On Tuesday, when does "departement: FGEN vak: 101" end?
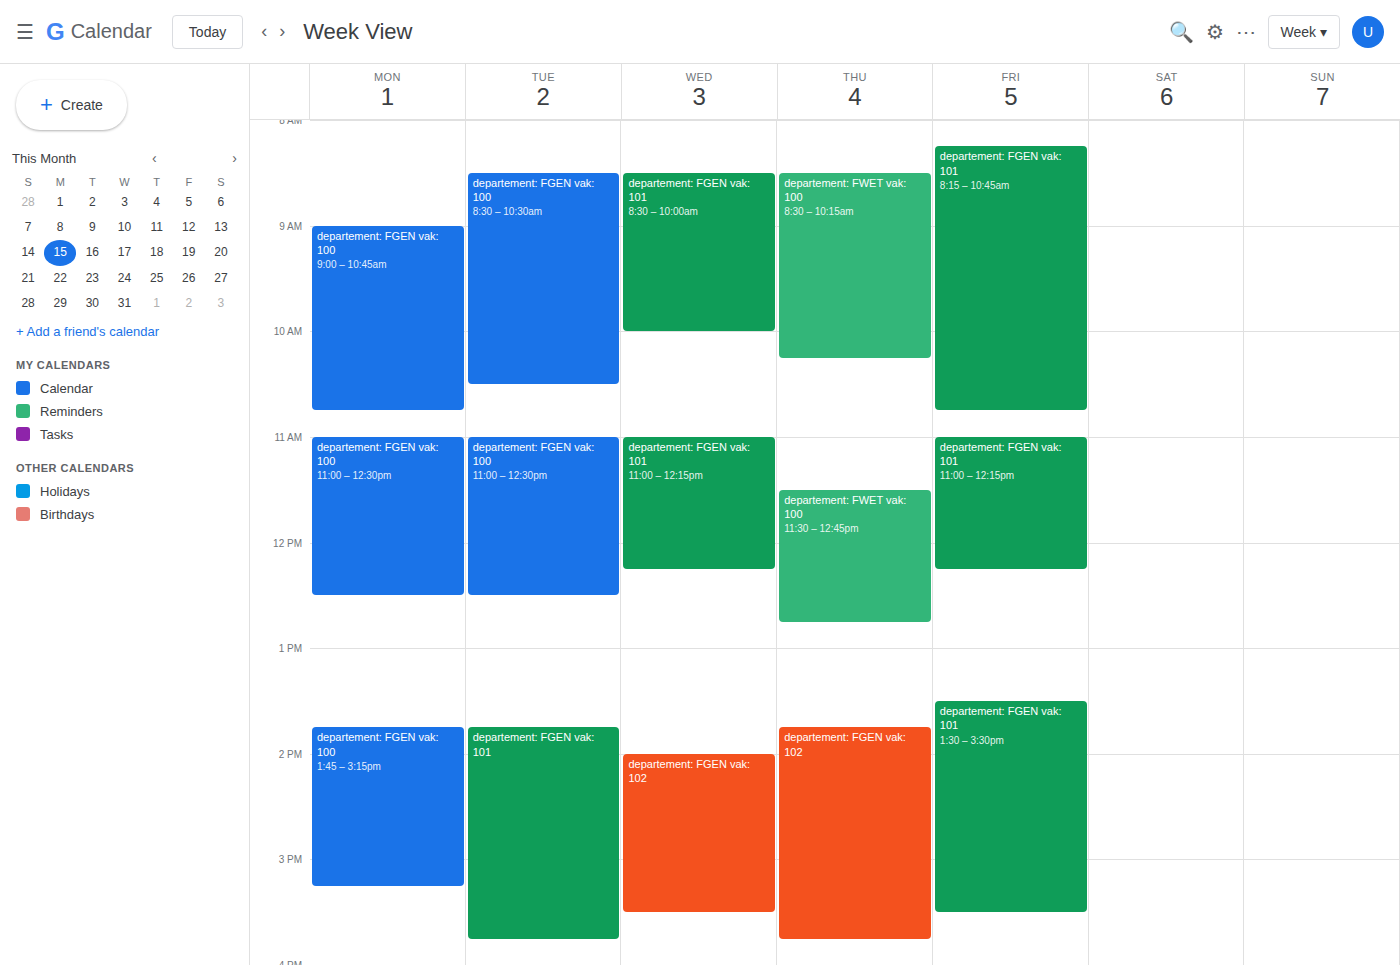
3:45 PM